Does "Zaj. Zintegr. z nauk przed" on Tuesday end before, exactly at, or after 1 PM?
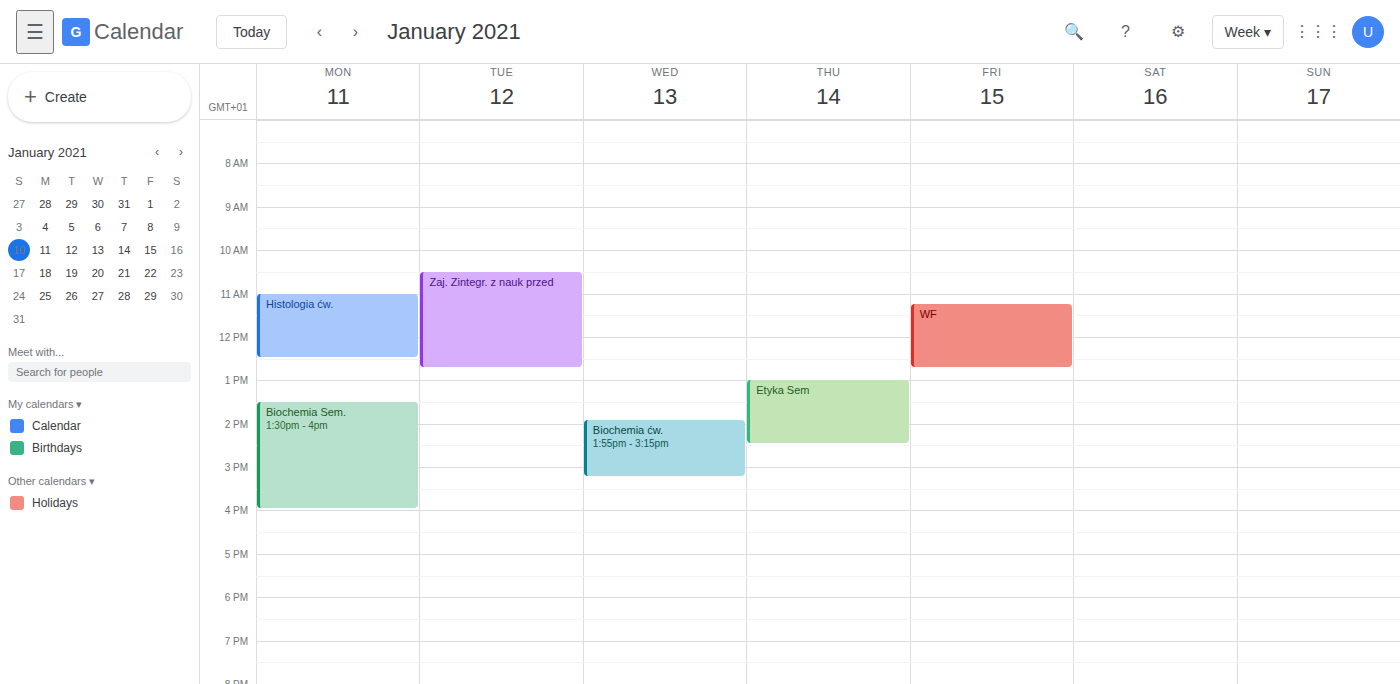
12:45 PM -- before 1 PM, 15 minutes above the 1 PM line.